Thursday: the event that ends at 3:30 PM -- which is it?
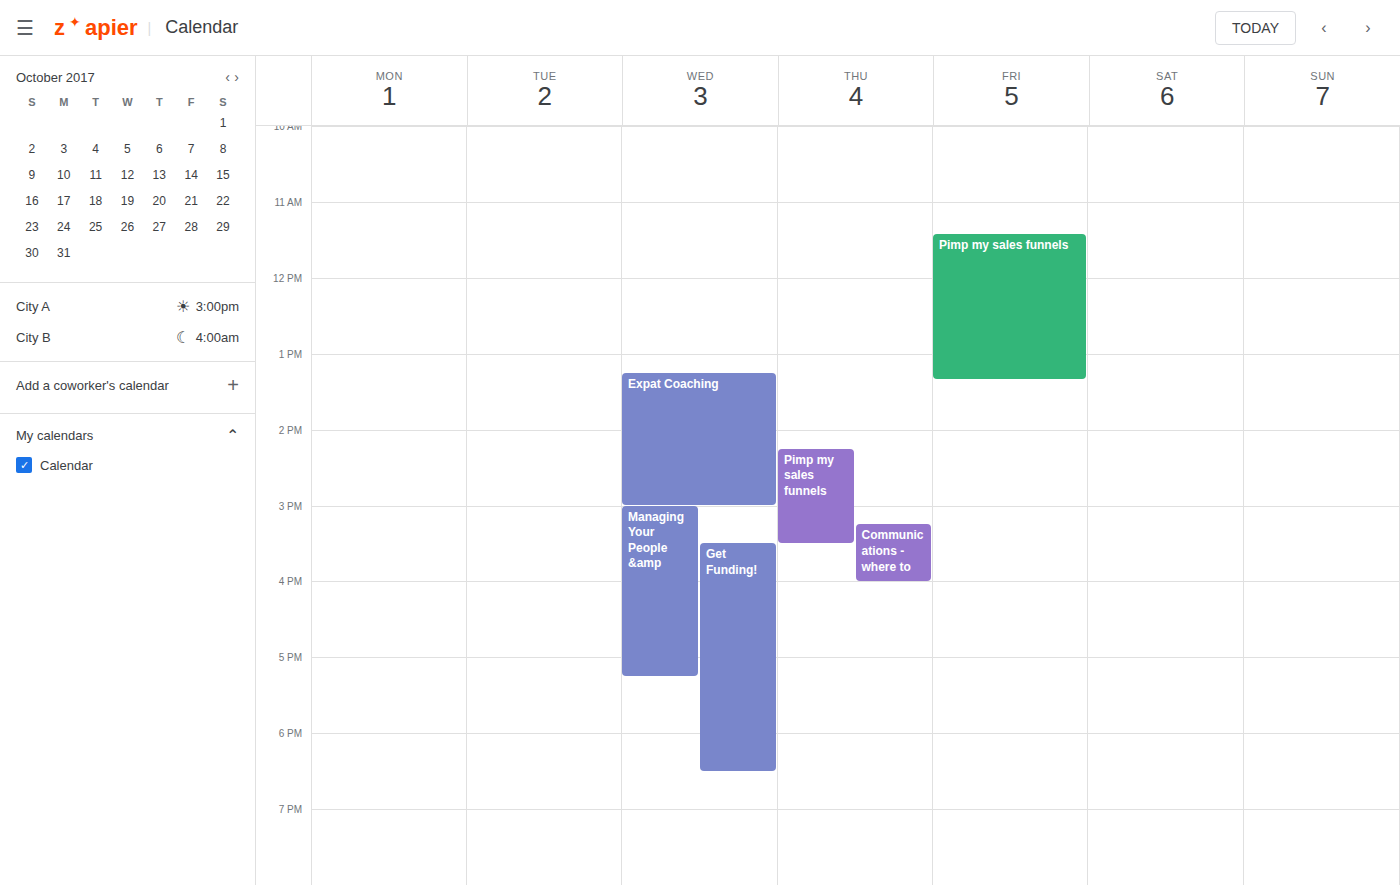
"Pimp my sales funnels"